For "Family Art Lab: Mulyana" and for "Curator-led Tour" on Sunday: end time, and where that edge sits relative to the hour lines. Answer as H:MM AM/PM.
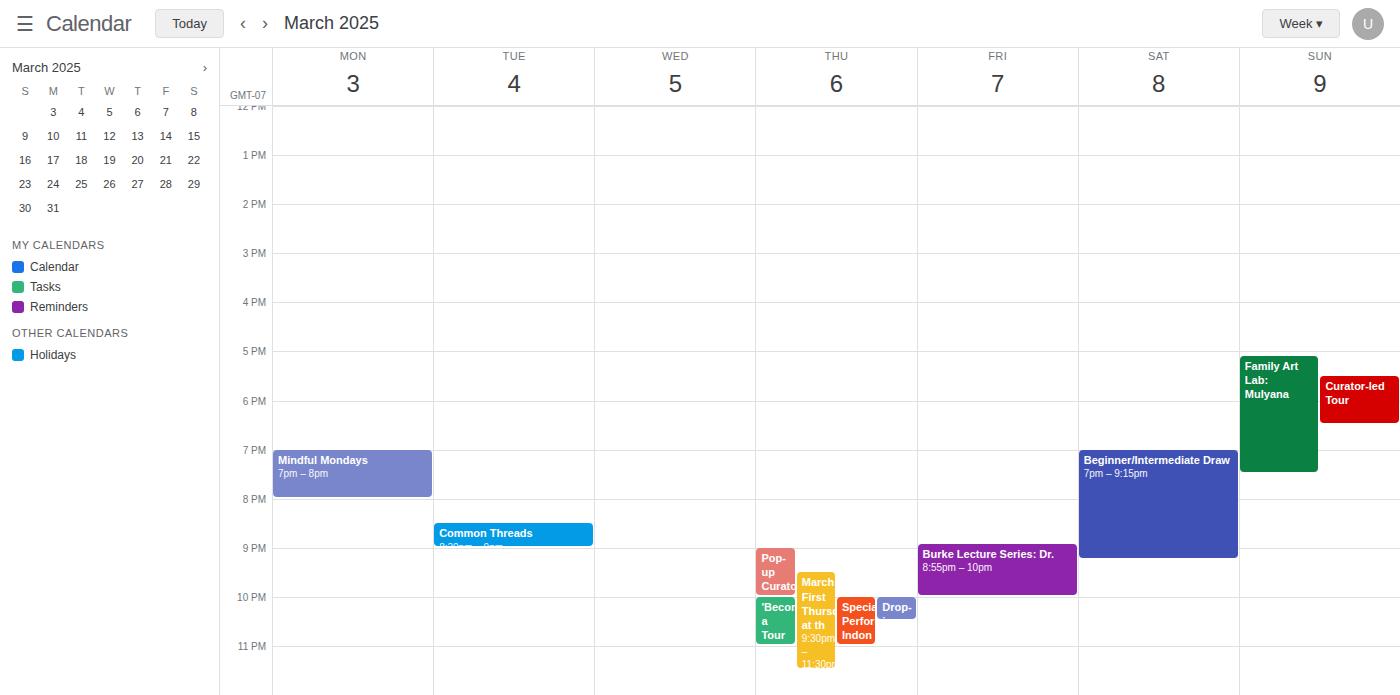
"Family Art Lab: Mulyana": 7:30 PM, halfway between the 7 PM and 8 PM lines. "Curator-led Tour": 6:30 PM, halfway between the 6 PM and 7 PM lines.